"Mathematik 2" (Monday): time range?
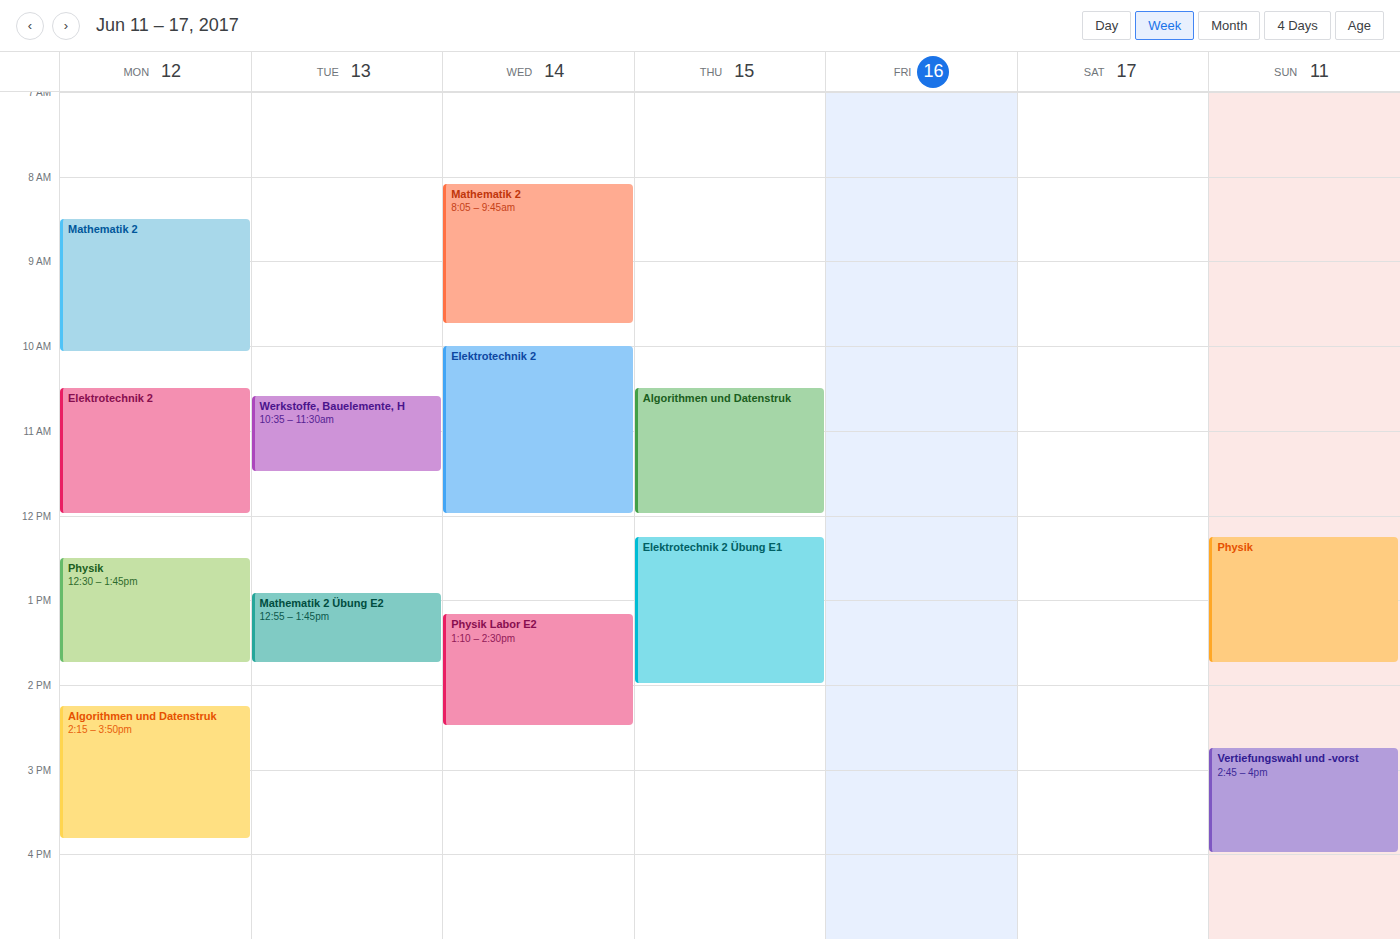
8:30 AM to 10:05 AM